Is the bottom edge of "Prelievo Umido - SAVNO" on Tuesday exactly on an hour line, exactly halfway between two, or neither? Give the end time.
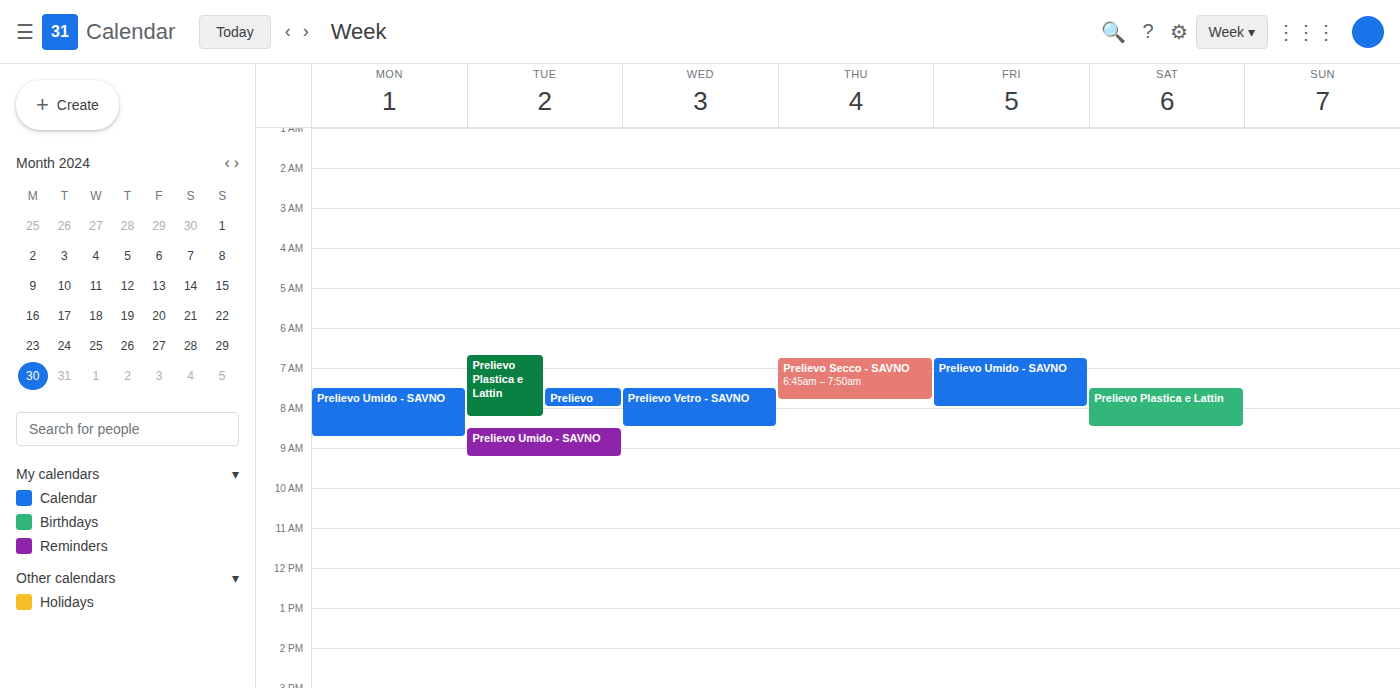
9:15 AM -- neither: a quarter of the way from the 9 AM line to the 10 AM line.